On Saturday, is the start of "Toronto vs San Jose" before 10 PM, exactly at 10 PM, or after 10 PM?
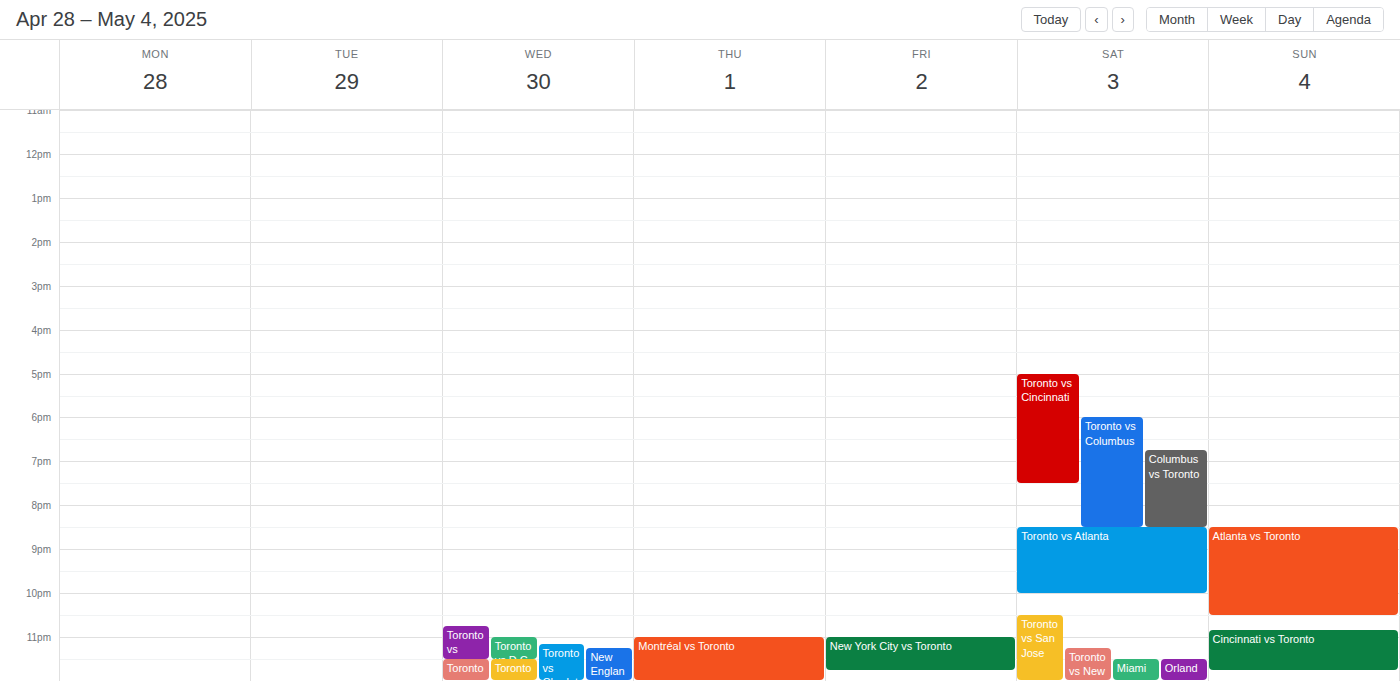
10:30 PM -- after 10 PM, 30 minutes below the 10 PM line.